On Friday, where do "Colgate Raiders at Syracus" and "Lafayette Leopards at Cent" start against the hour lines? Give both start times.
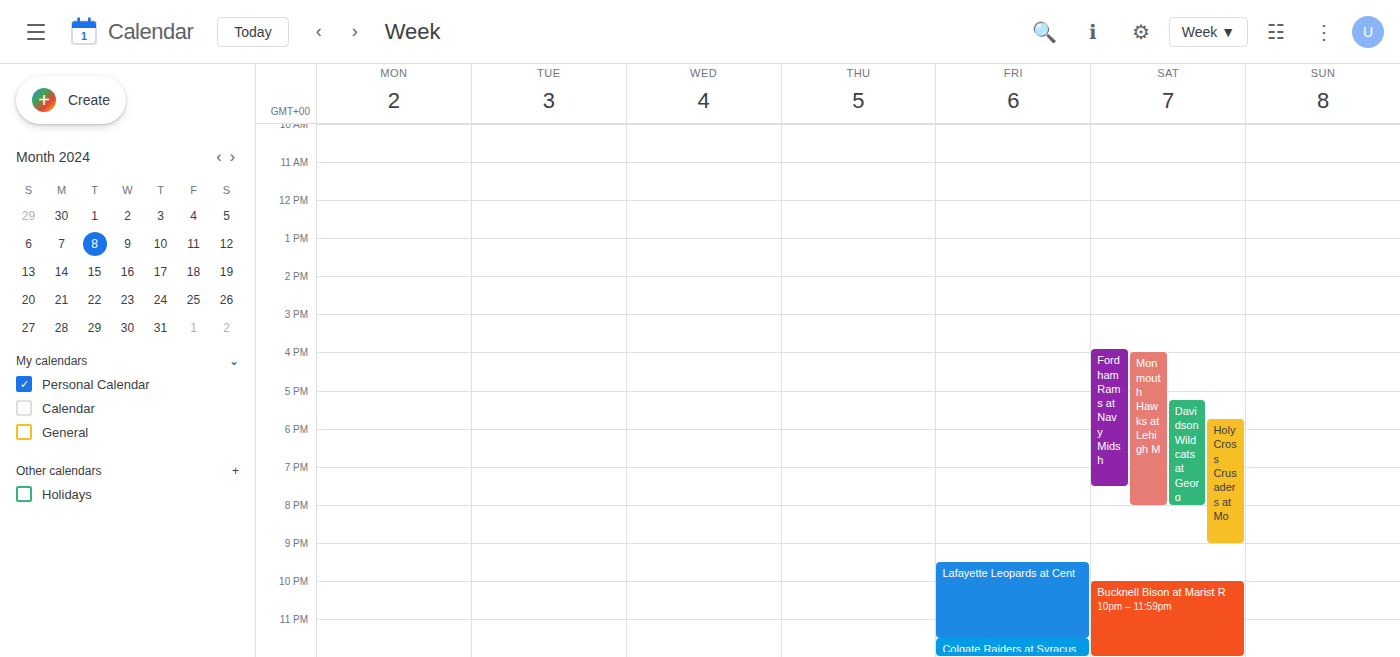
"Colgate Raiders at Syracus": 11:30 PM, halfway between the 11 PM and 12 AM lines. "Lafayette Leopards at Cent": 9:30 PM, halfway between the 9 PM and 10 PM lines.